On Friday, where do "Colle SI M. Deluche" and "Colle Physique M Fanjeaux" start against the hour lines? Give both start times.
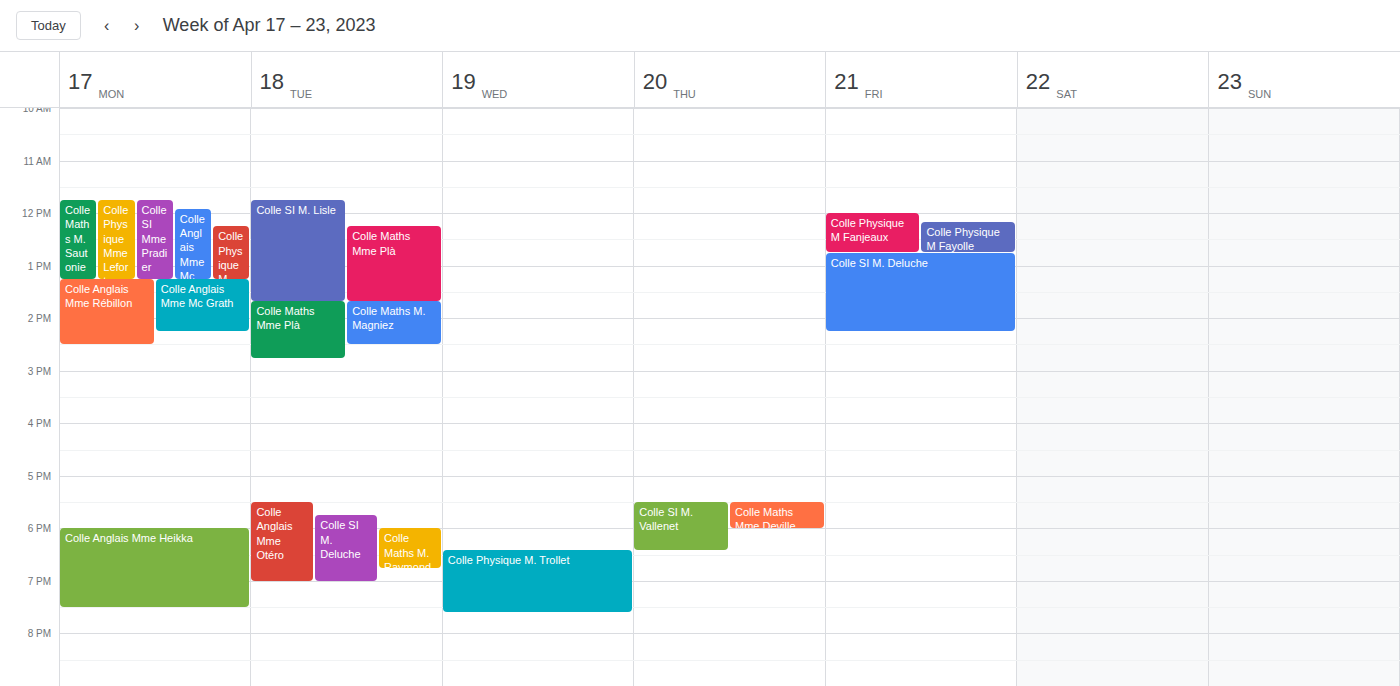
"Colle SI M. Deluche": 12:45 PM, neither: three quarters of the way from the 12 PM line to the 1 PM line. "Colle Physique M Fanjeaux": 12:00 PM, exactly on the 12 PM line.